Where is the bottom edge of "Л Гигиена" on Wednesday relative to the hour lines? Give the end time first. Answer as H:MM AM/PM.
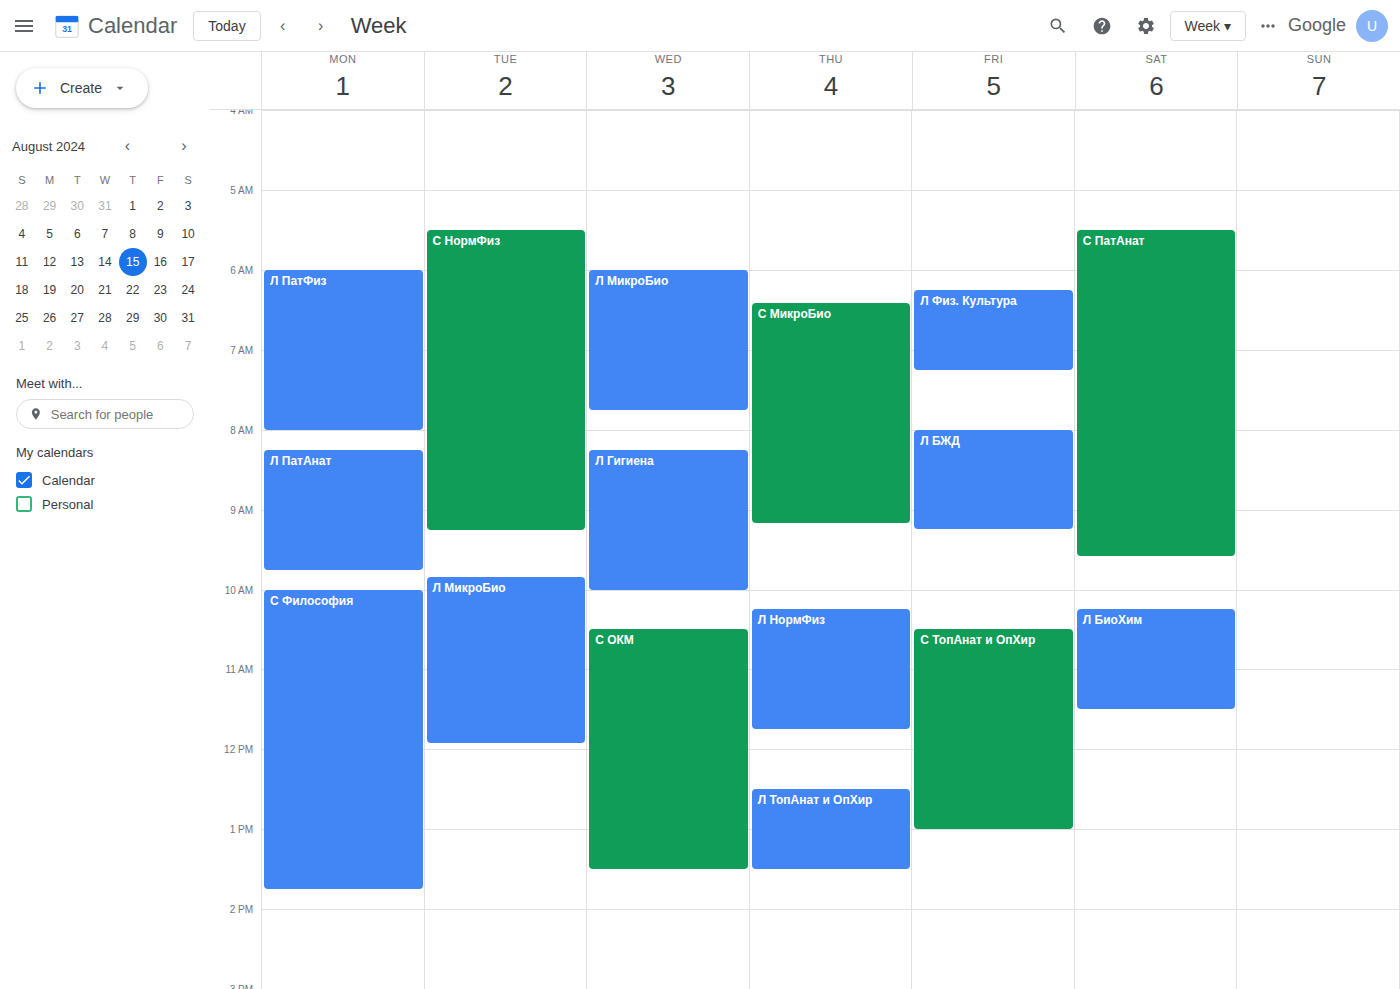
10:00 AM -- exactly on the 10 AM line.